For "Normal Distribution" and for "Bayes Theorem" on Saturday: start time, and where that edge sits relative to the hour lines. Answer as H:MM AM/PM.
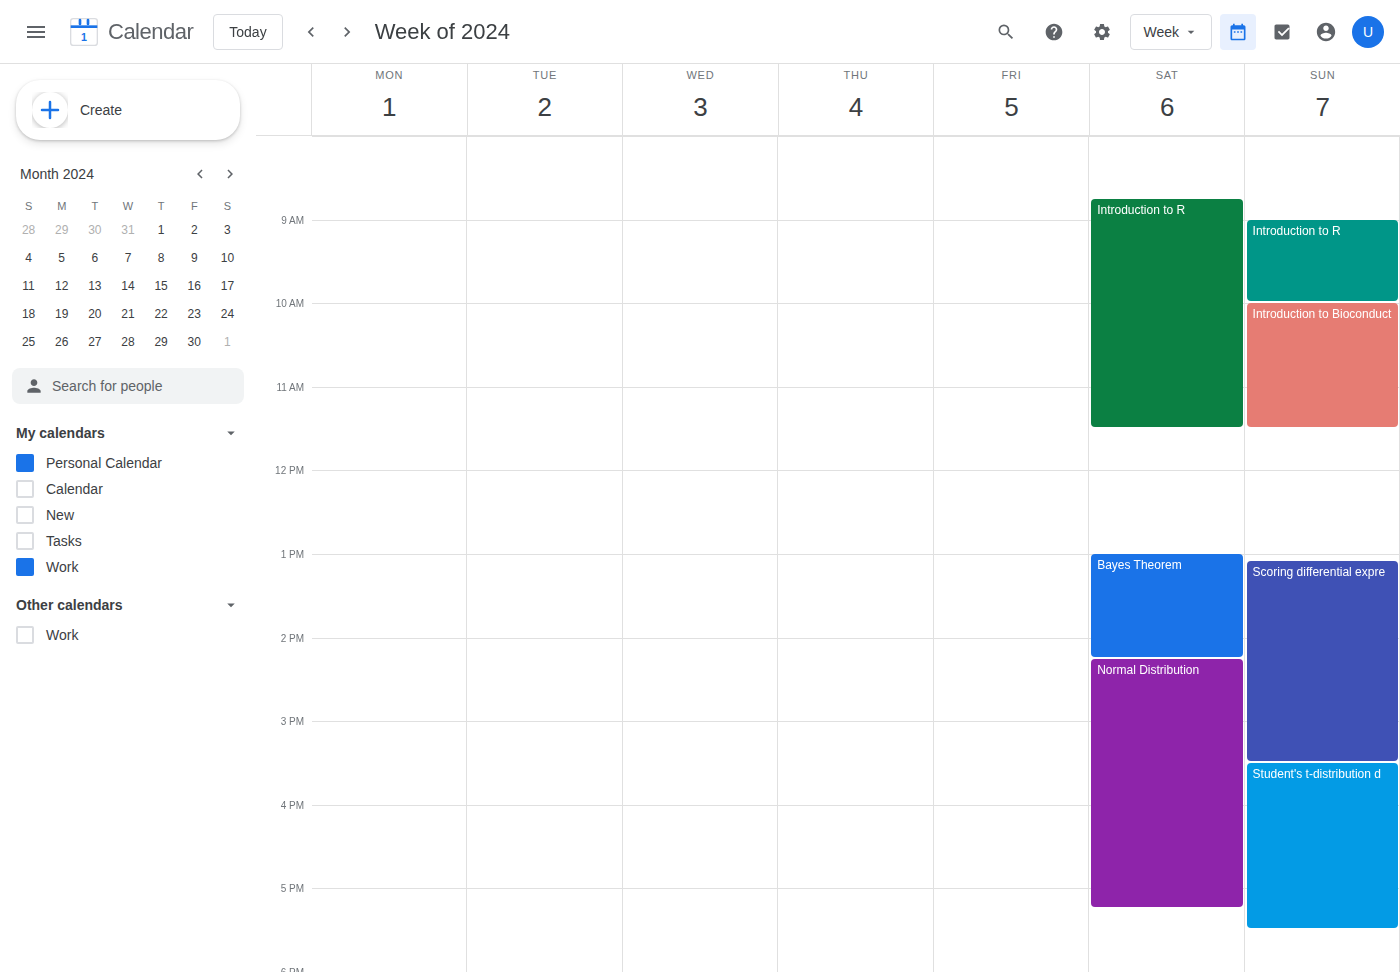
"Normal Distribution": 2:15 PM, neither: a quarter of the way from the 2 PM line to the 3 PM line. "Bayes Theorem": 1:00 PM, exactly on the 1 PM line.